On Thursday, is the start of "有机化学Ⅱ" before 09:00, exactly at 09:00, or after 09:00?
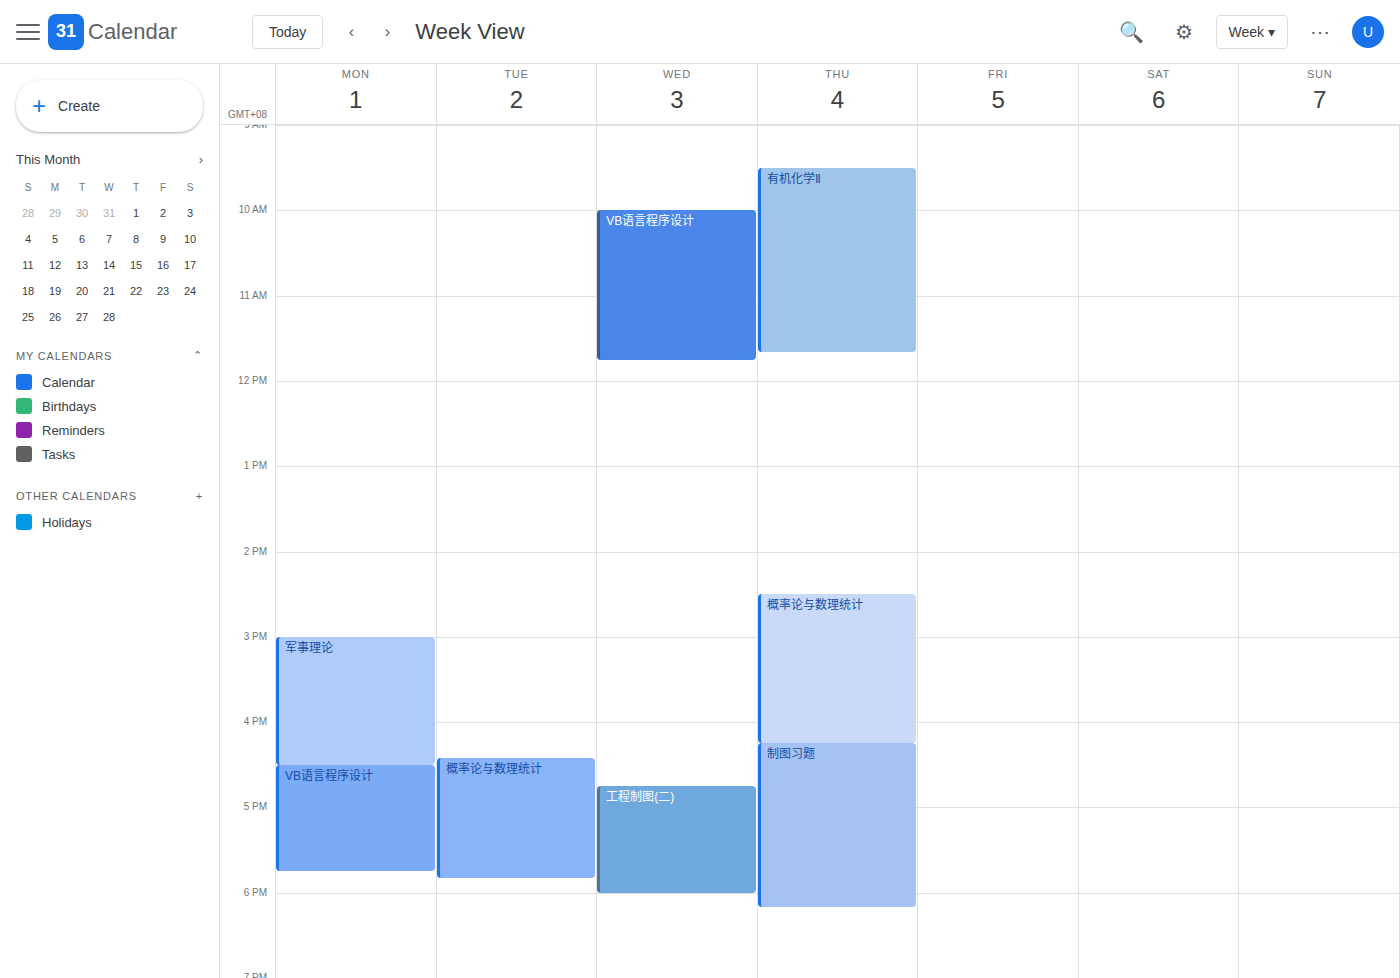
09:30 -- after 09:00, 30 minutes below the 09:00 line.